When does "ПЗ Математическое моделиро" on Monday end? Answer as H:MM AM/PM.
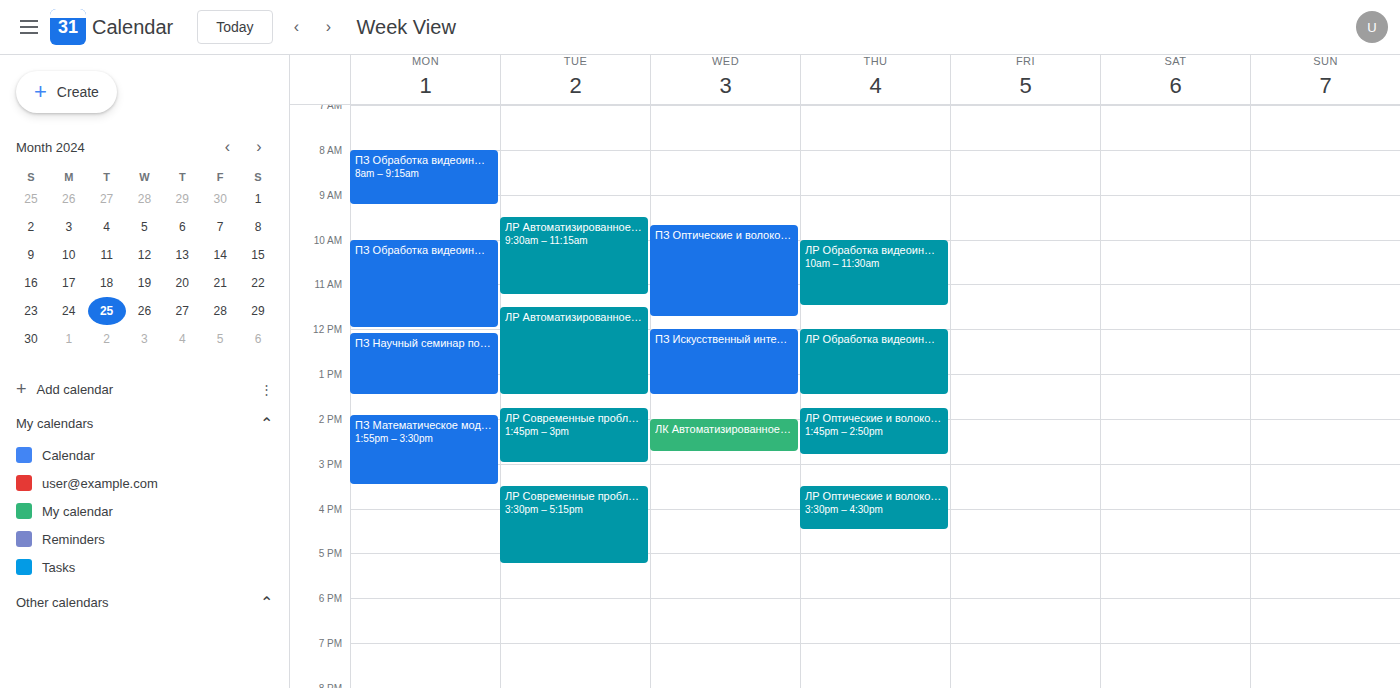
3:30 PM